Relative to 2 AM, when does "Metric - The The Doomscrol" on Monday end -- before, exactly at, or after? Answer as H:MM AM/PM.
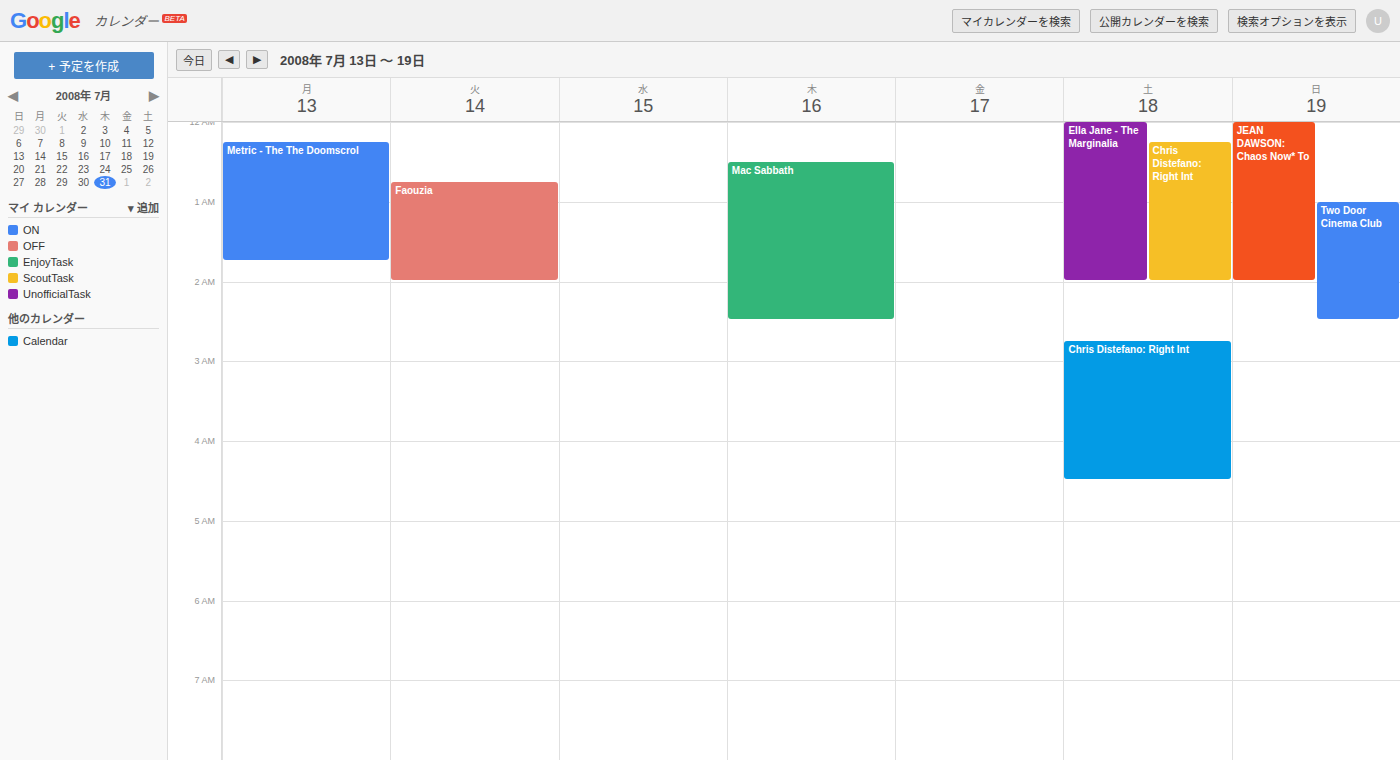
1:45 AM -- before 2 AM, 15 minutes above the 2 AM line.